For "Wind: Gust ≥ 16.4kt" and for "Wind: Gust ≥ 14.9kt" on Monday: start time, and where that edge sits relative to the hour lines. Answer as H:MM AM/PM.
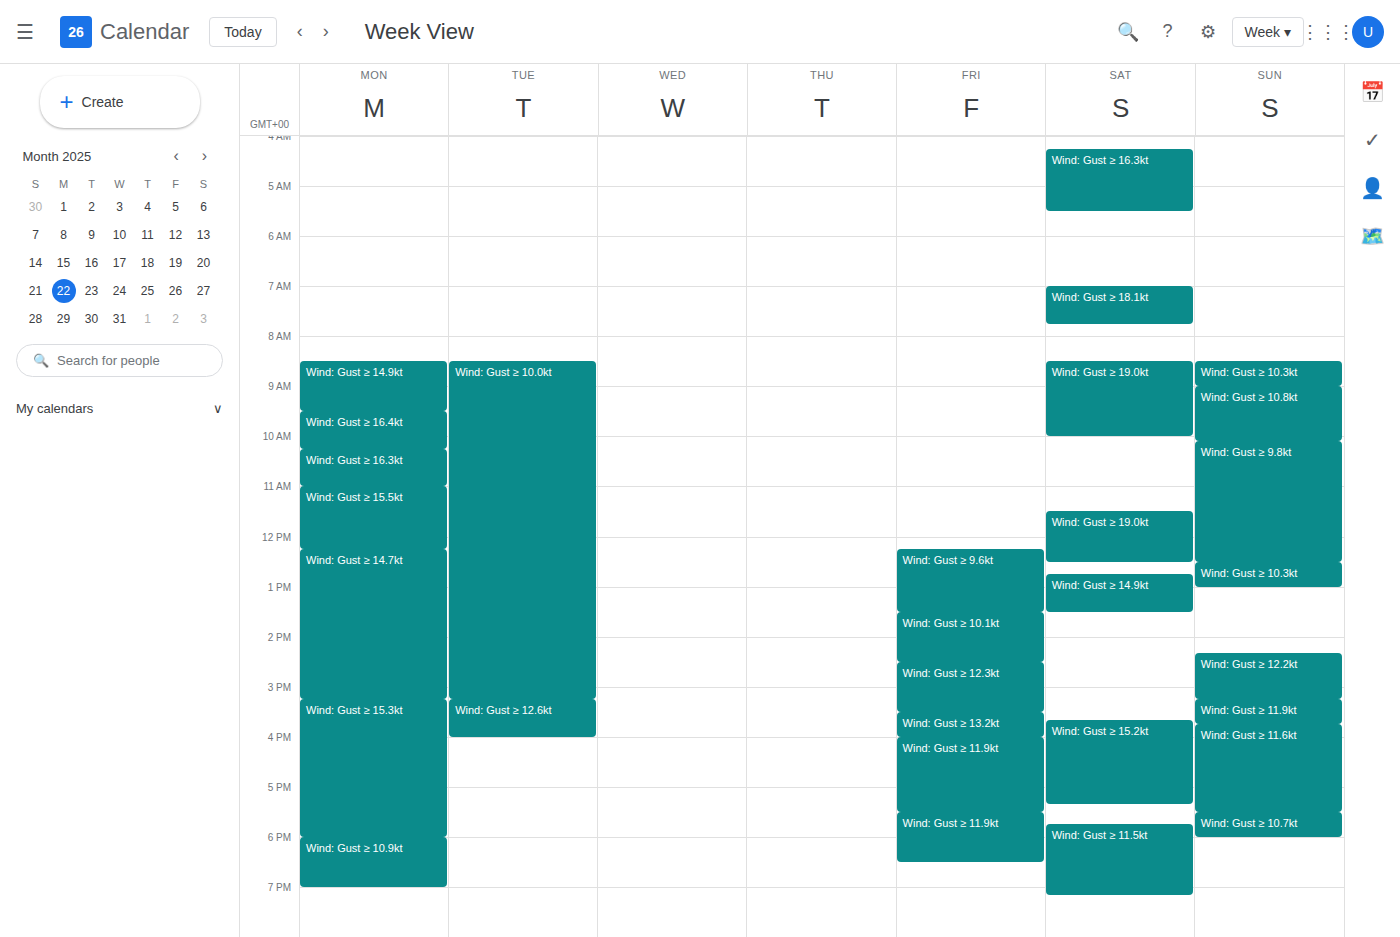
"Wind: Gust ≥ 16.4kt": 9:30 AM, halfway between the 9 AM and 10 AM lines. "Wind: Gust ≥ 14.9kt": 8:30 AM, halfway between the 8 AM and 9 AM lines.